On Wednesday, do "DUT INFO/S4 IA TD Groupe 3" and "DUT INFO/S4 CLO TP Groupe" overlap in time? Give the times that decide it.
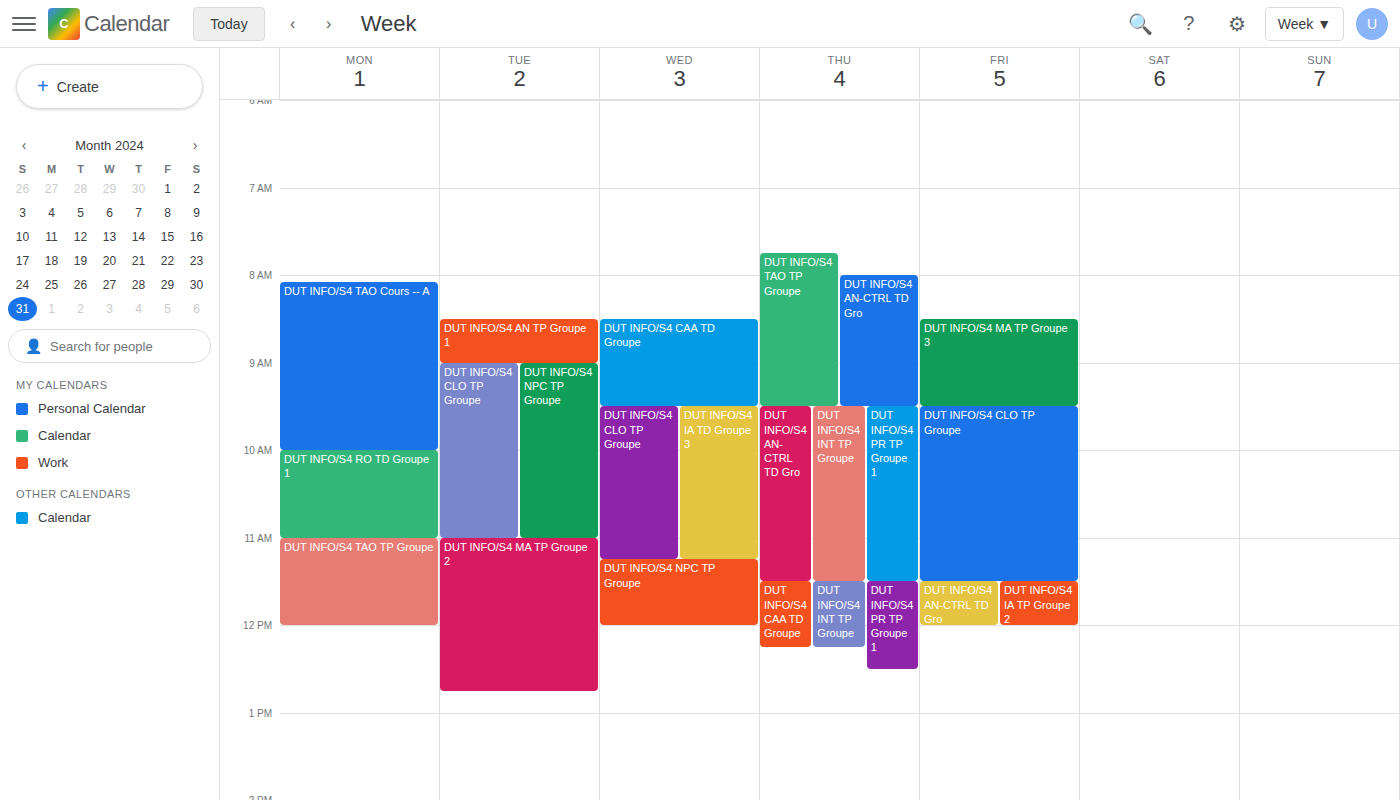
"DUT INFO/S4 CLO TP Groupe" runs 9:30 AM to 11:15 AM, inside "DUT INFO/S4 IA TD Groupe 3" -- they overlap.